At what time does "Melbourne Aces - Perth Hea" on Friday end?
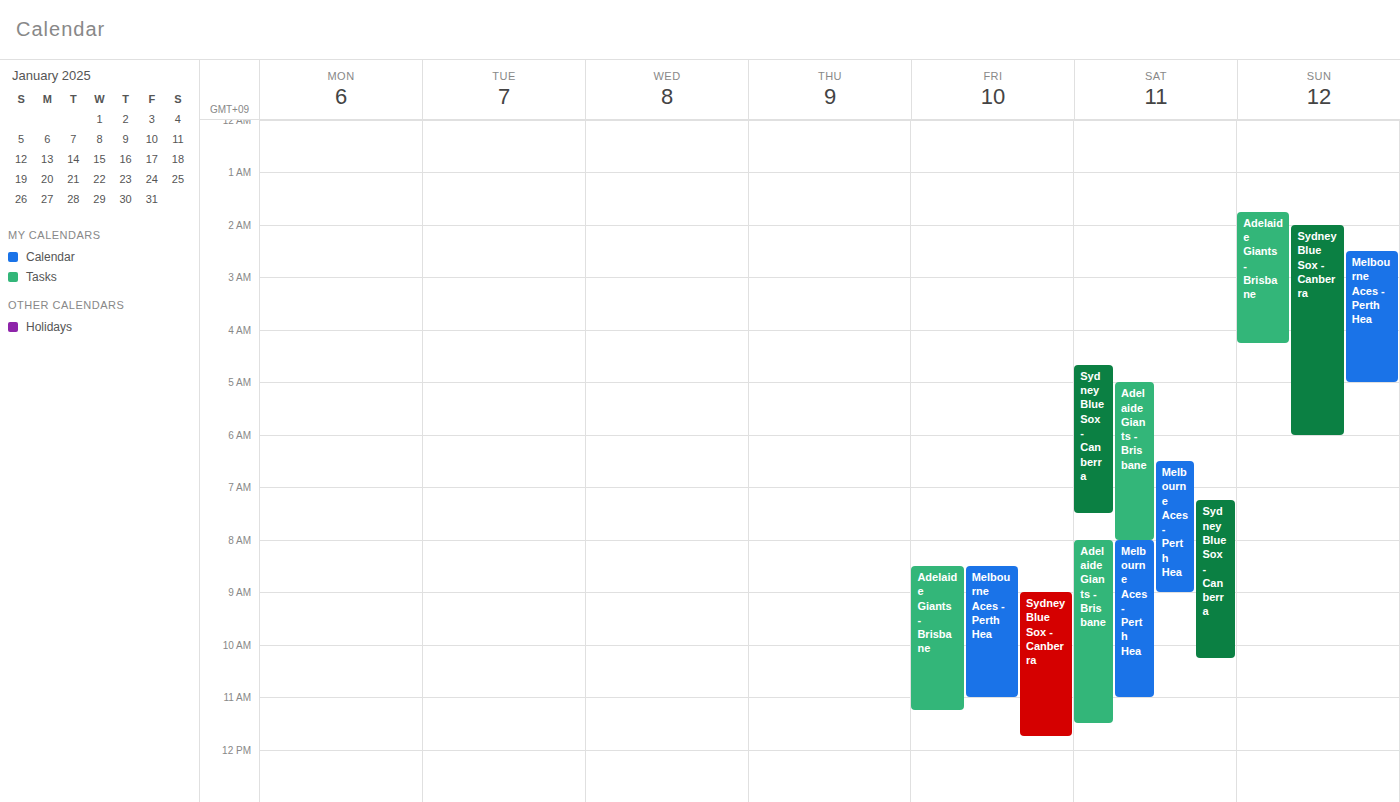
11:00 AM